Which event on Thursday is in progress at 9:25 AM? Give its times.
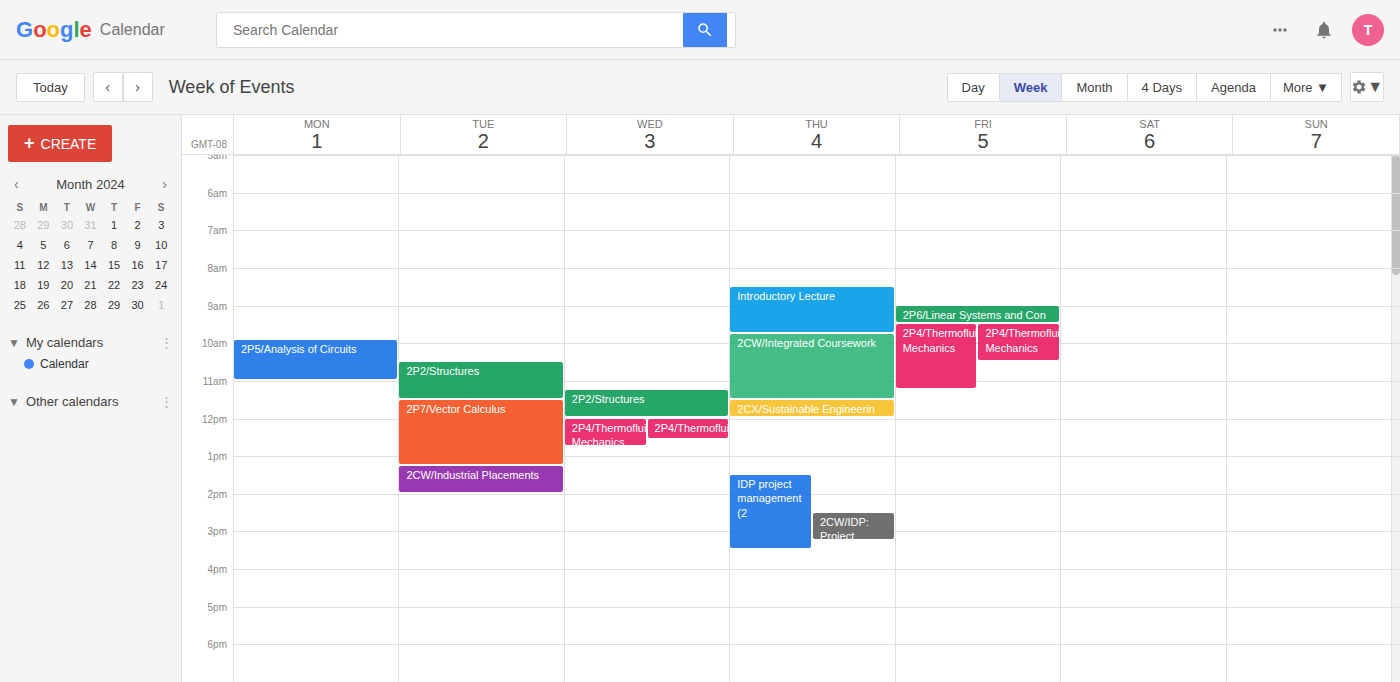
"Introductory Lecture", 8:30 AM to 9:45 AM